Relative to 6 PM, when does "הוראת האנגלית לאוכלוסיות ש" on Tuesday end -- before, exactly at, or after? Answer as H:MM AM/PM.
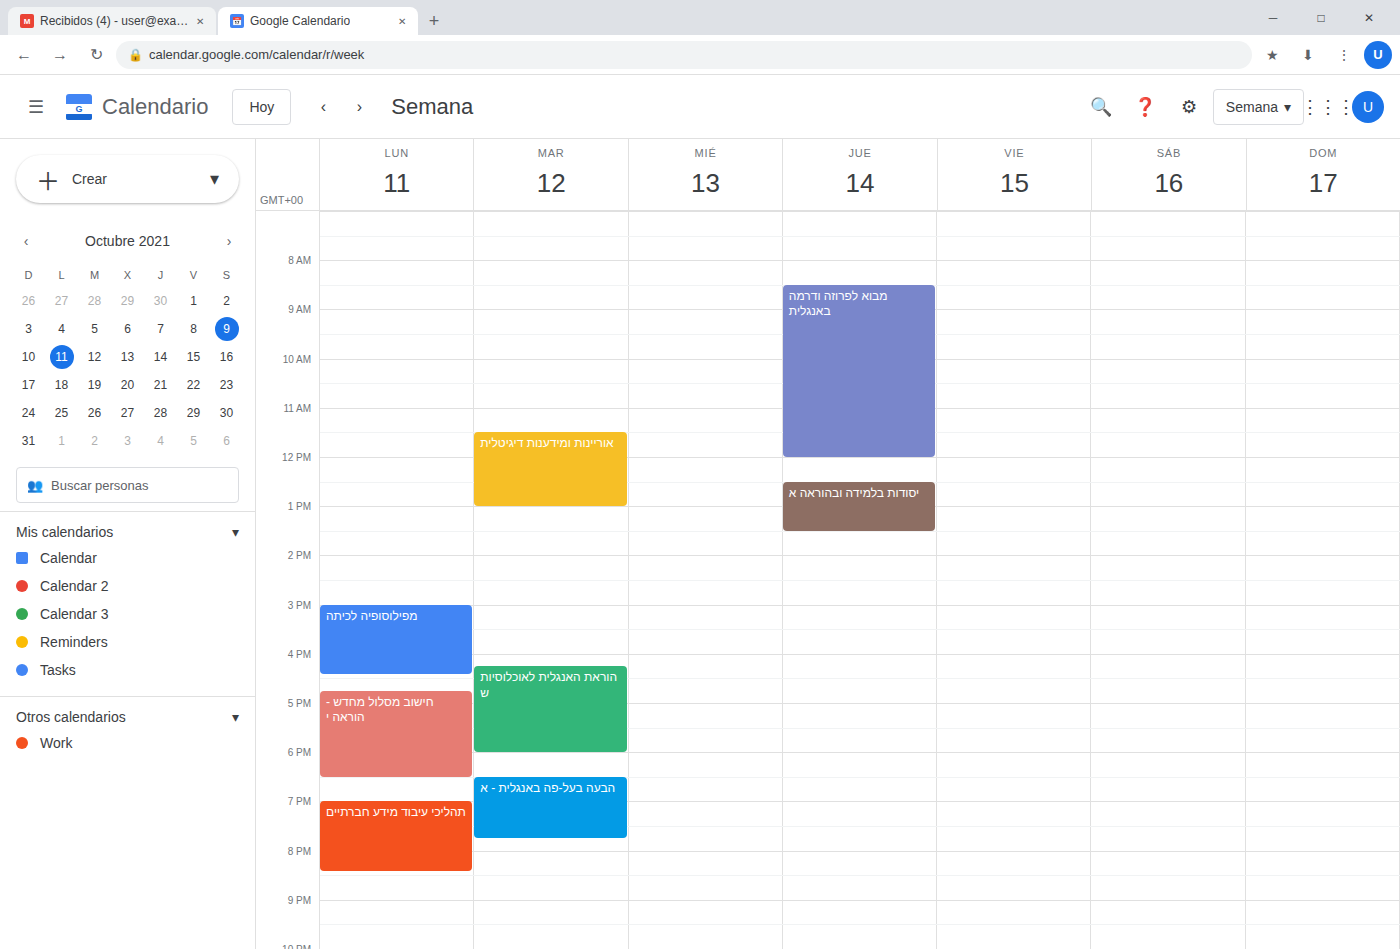
6:00 PM -- exactly at 6 PM, on the 6 PM line.